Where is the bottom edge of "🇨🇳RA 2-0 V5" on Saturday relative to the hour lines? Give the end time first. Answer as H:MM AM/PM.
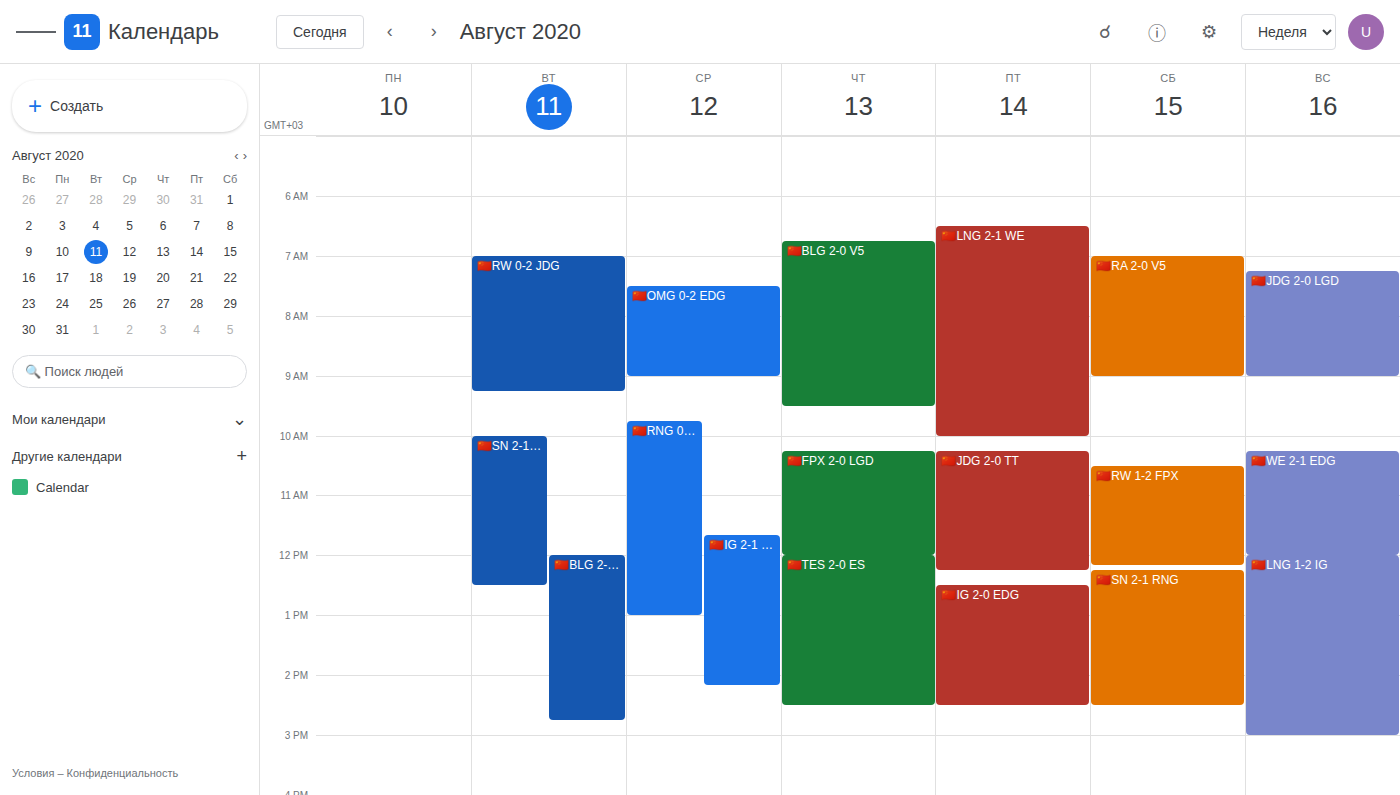
9:00 AM -- exactly on the 9 AM line.